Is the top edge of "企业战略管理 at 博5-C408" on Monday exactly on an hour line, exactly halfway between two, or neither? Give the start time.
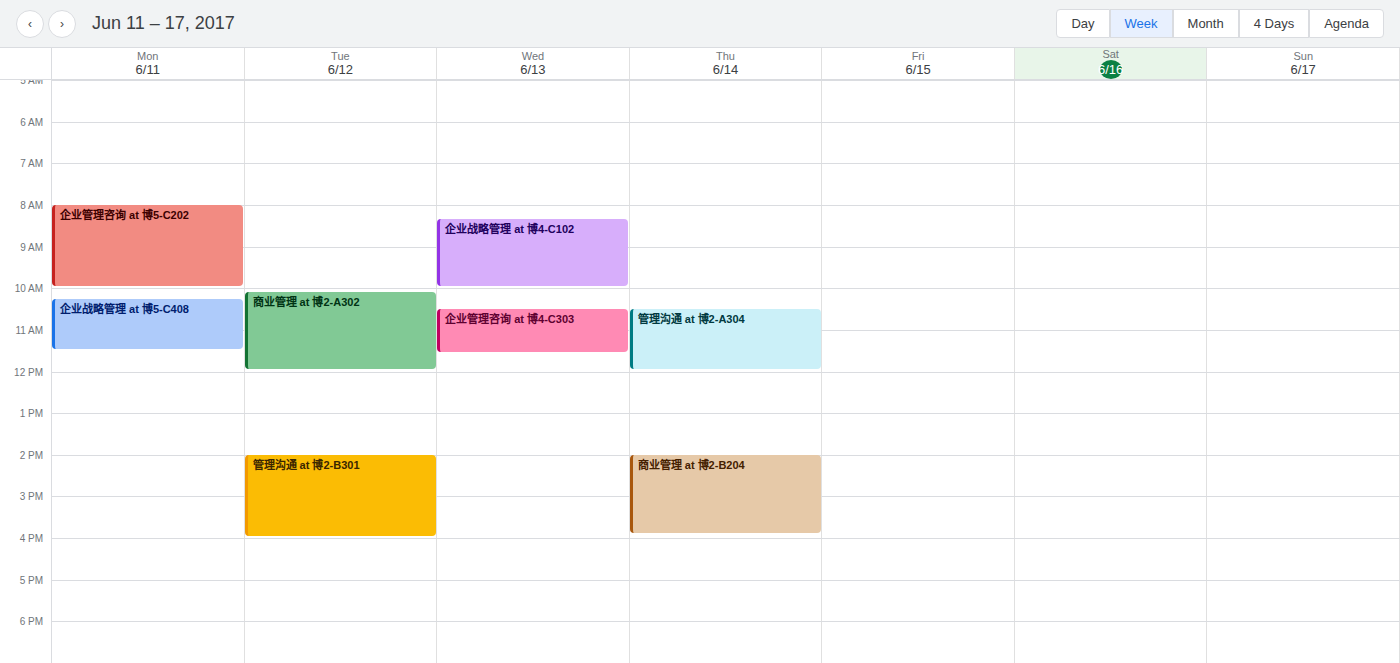
10:15 AM -- neither: a quarter of the way from the 10 AM line to the 11 AM line.